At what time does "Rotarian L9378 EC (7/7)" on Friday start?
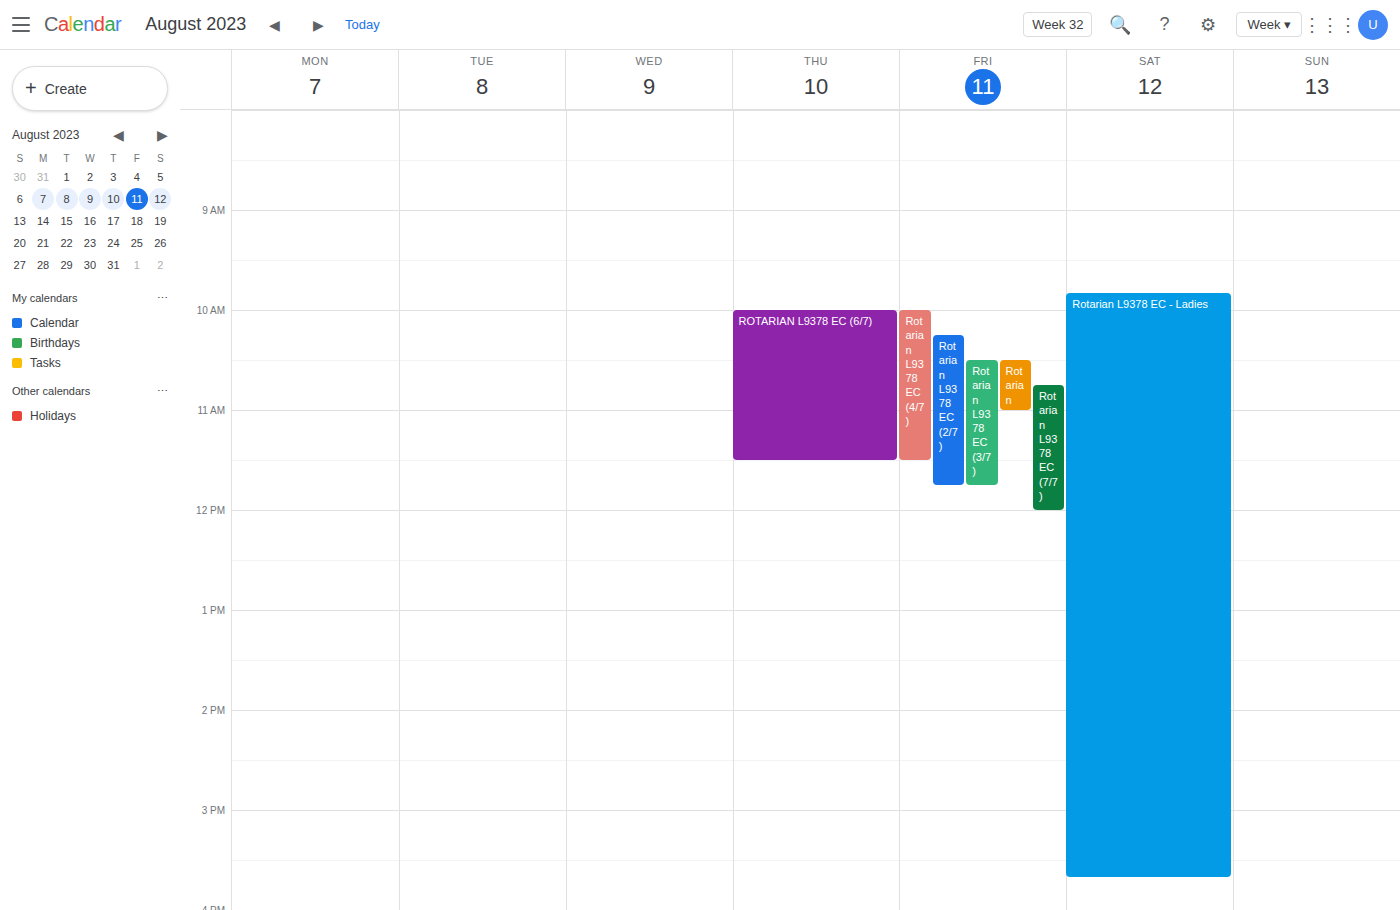
10:45 AM